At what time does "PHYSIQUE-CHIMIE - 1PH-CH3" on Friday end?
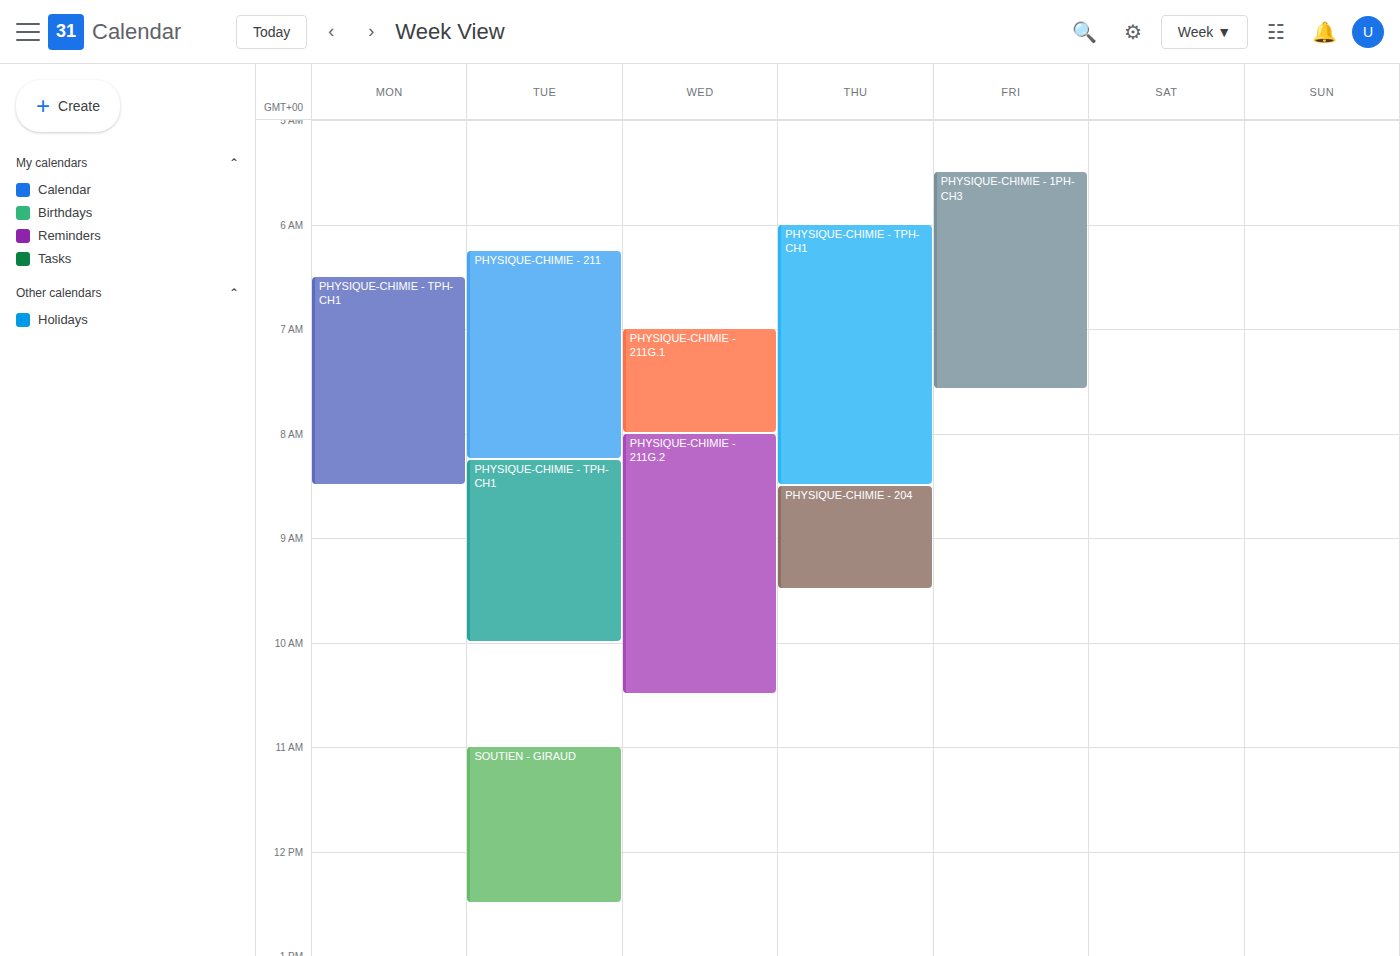
7:35 AM